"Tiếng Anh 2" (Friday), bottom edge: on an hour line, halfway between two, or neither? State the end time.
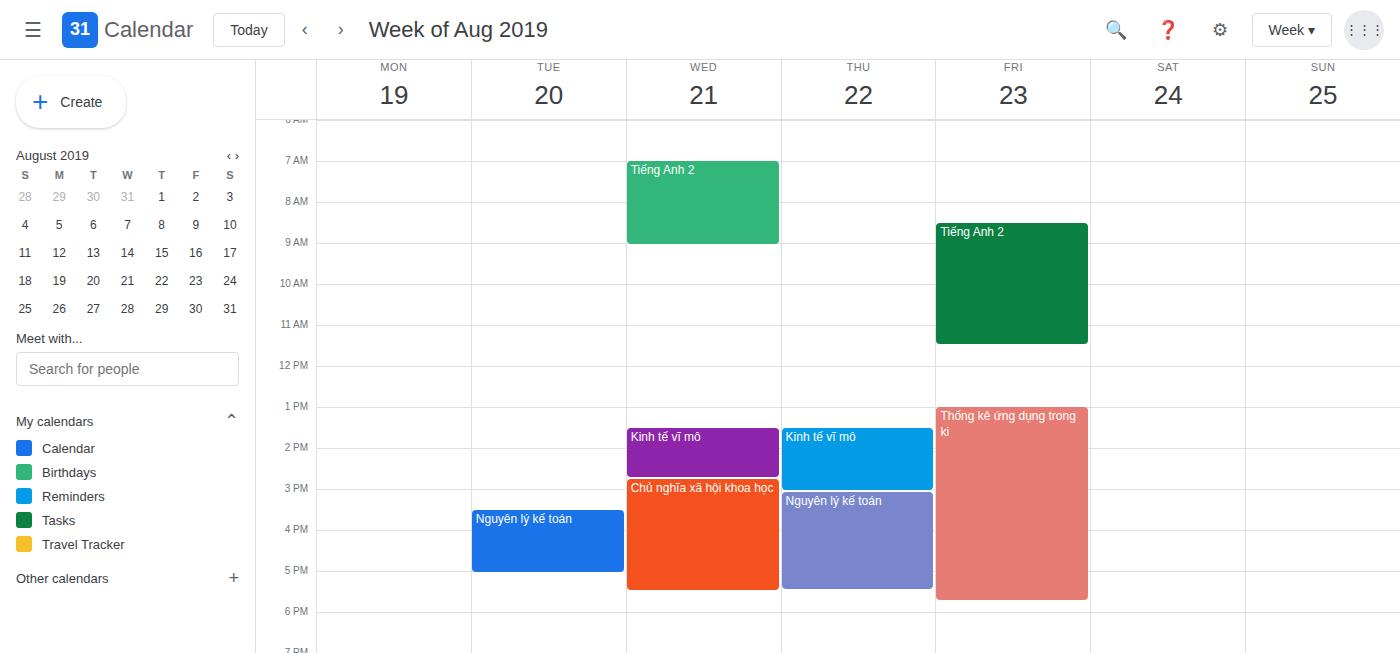
11:30 -- halfway between the 11:00 and 12:00 lines.